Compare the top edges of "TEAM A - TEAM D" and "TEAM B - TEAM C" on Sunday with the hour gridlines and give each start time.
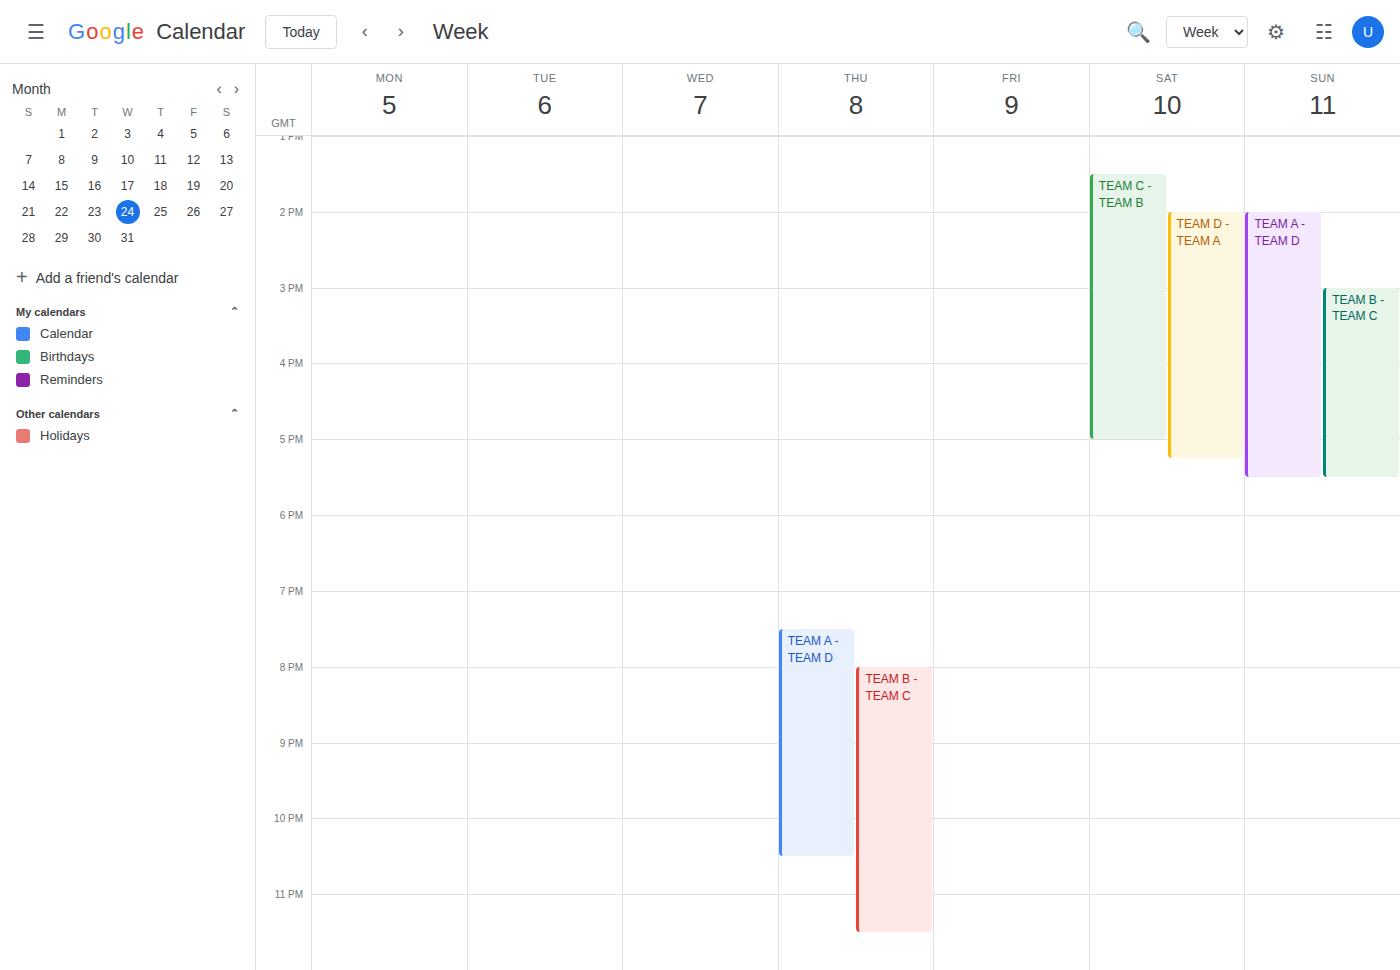
"TEAM A - TEAM D": 2:00 PM, exactly on the 2 PM line. "TEAM B - TEAM C": 3:00 PM, exactly on the 3 PM line.